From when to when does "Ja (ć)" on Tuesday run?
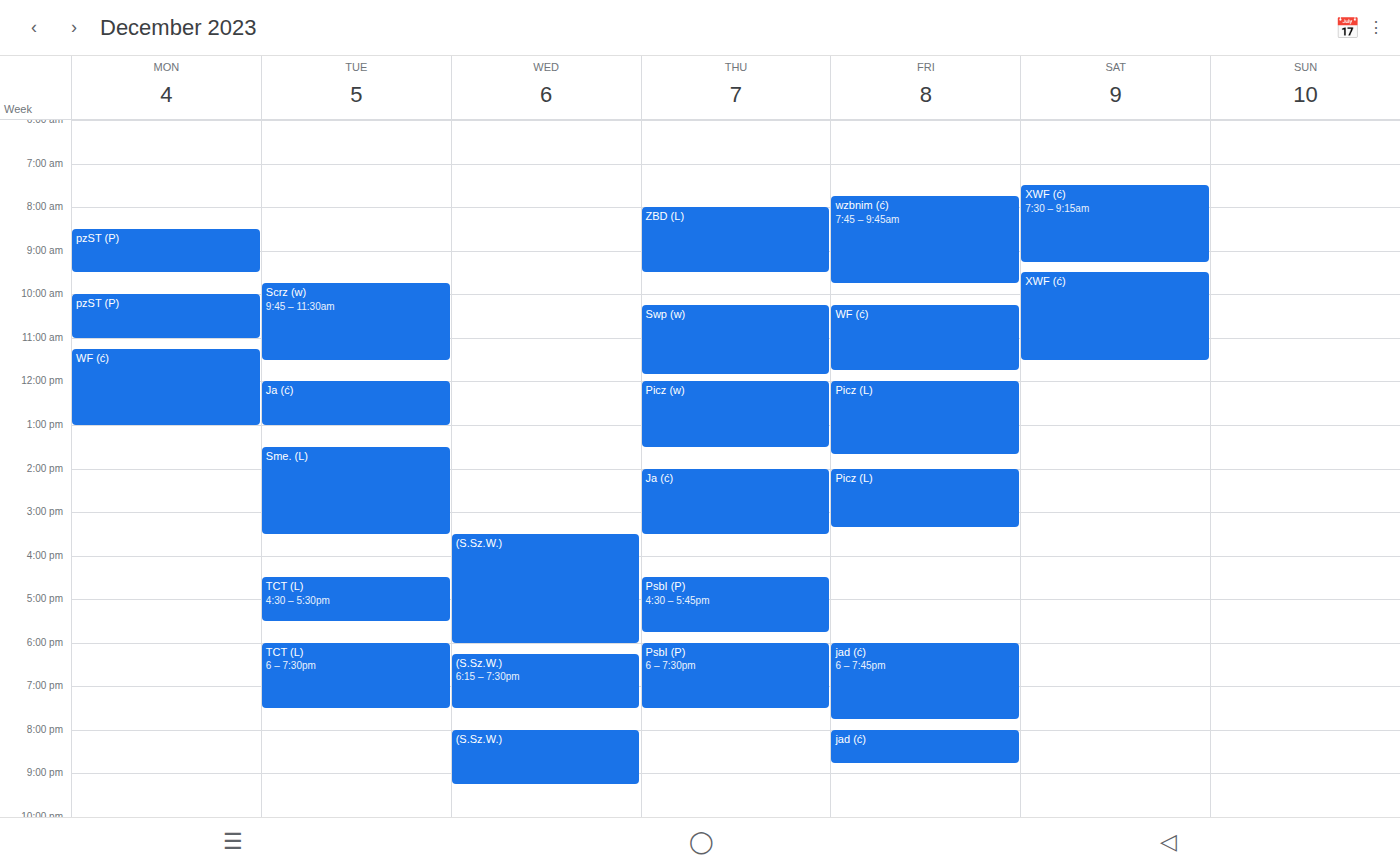
12:00 PM to 1:00 PM